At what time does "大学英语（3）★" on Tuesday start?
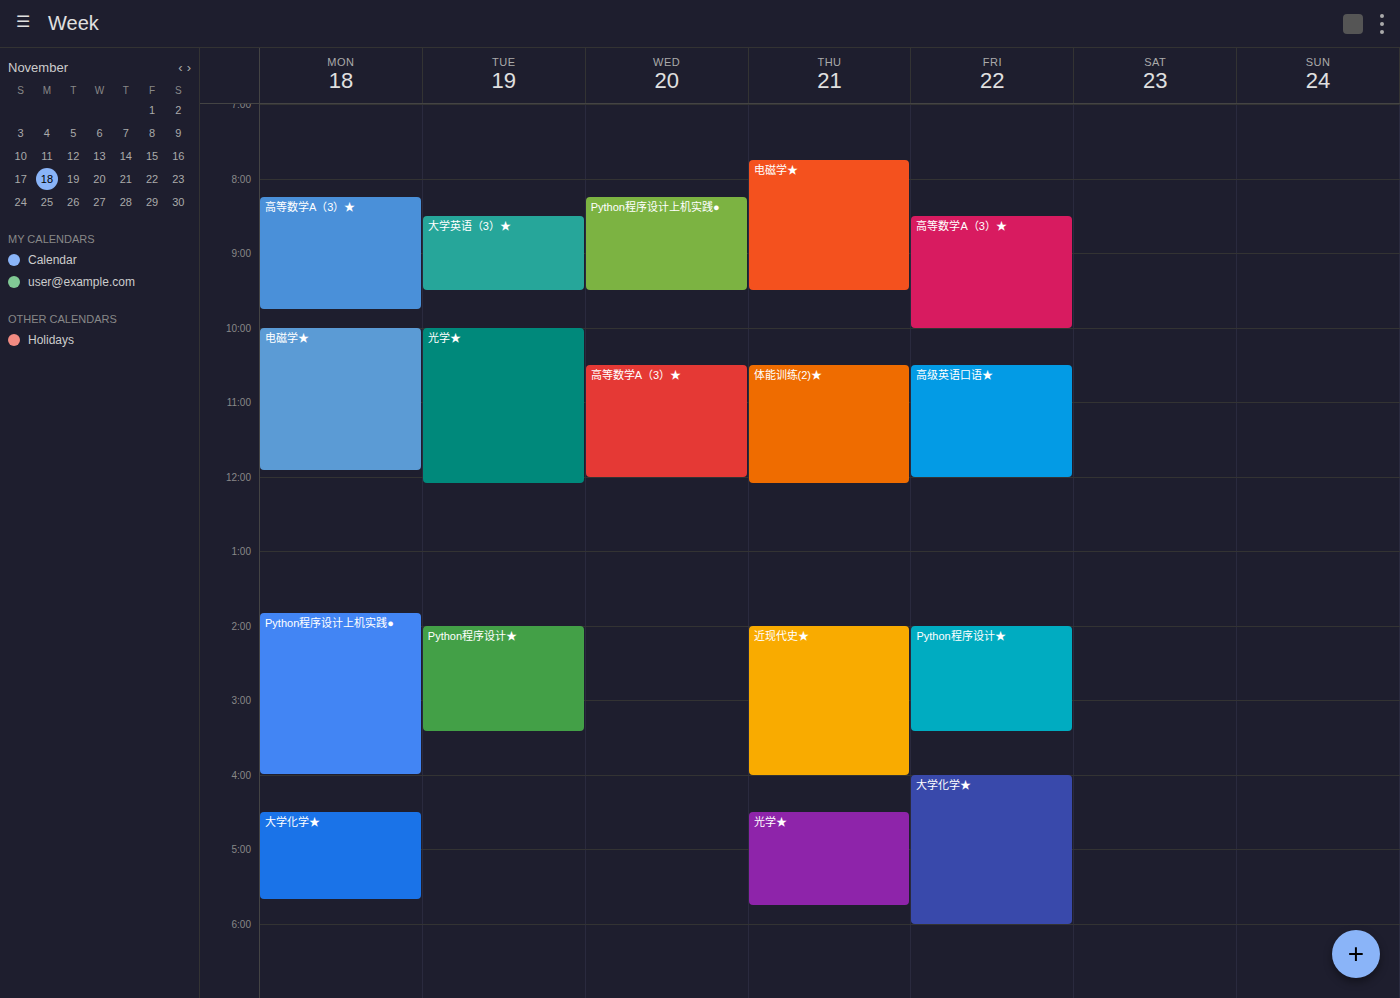
8:30 AM